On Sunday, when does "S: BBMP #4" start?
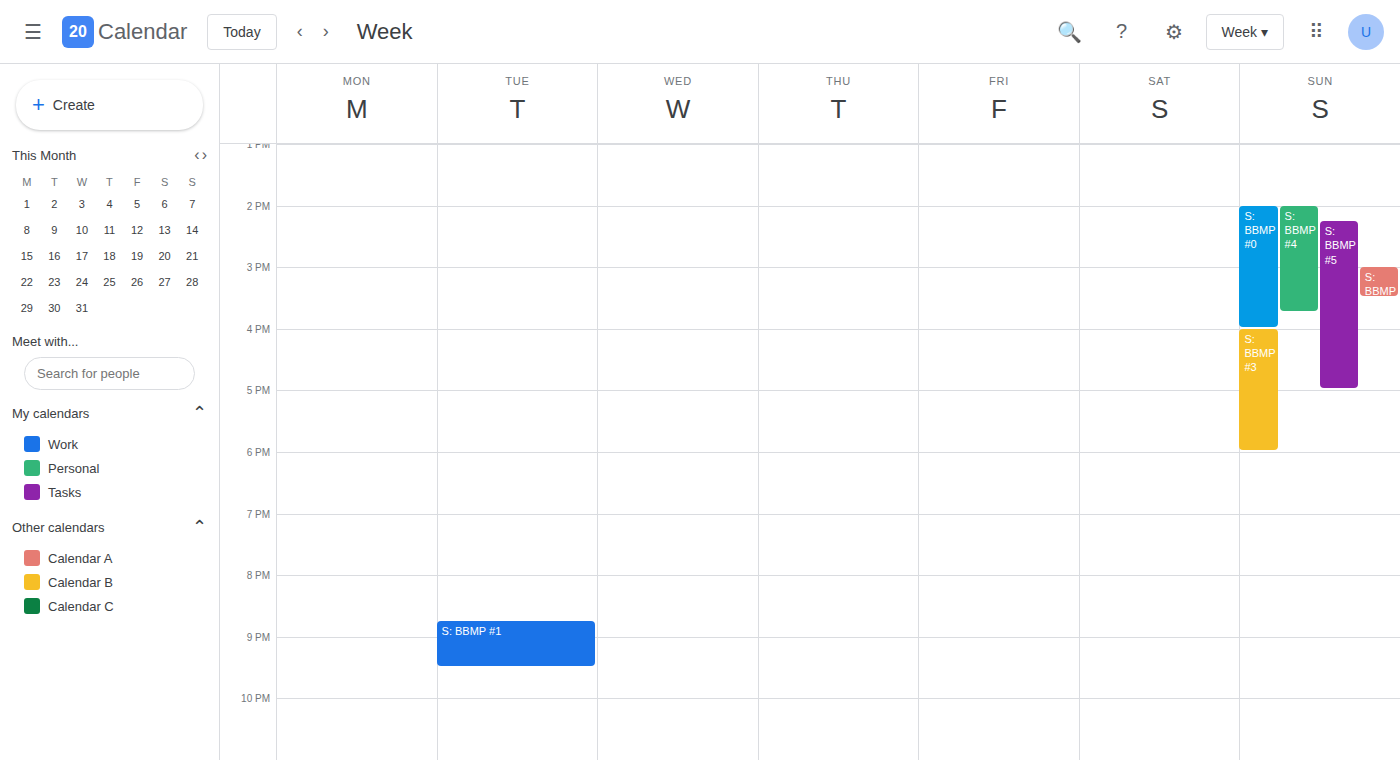
2:00 PM